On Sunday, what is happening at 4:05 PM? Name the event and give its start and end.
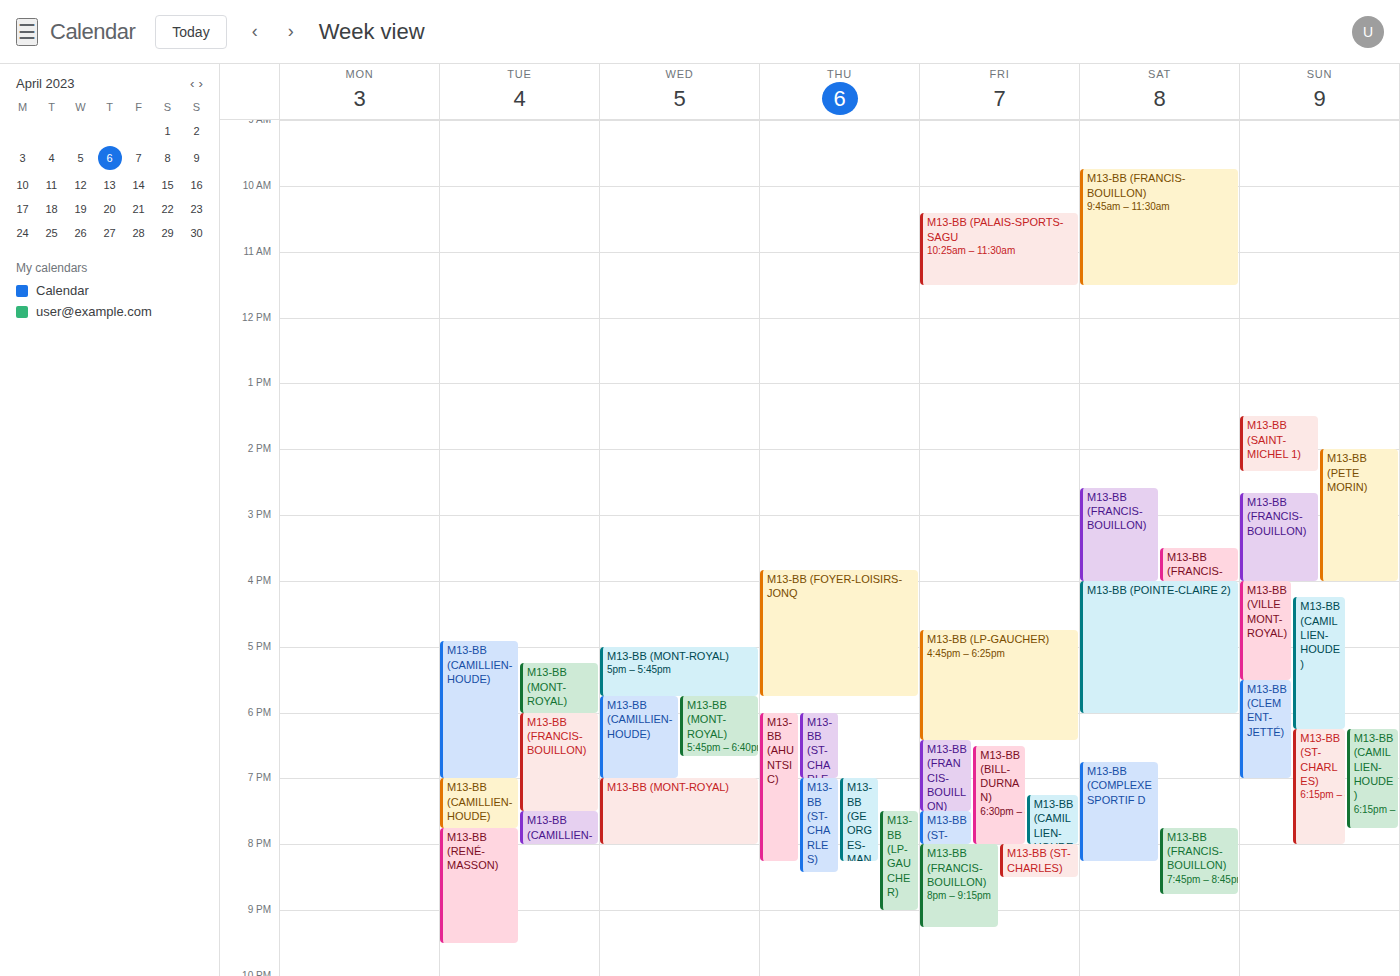
"M13-BB (VILLE MONT-ROYAL)", 4:00 PM to 5:30 PM